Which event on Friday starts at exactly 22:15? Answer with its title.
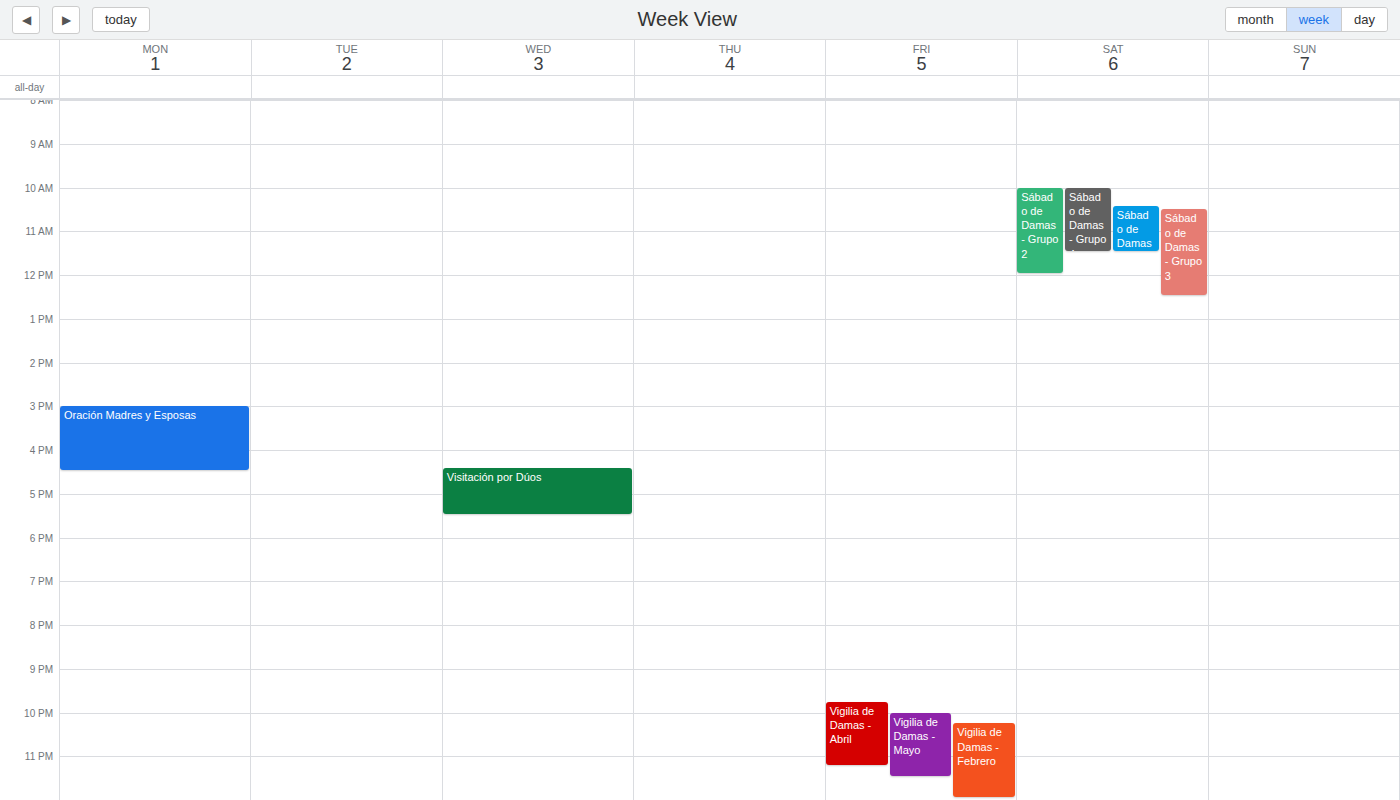
"Vigilia de Damas - Febrero"